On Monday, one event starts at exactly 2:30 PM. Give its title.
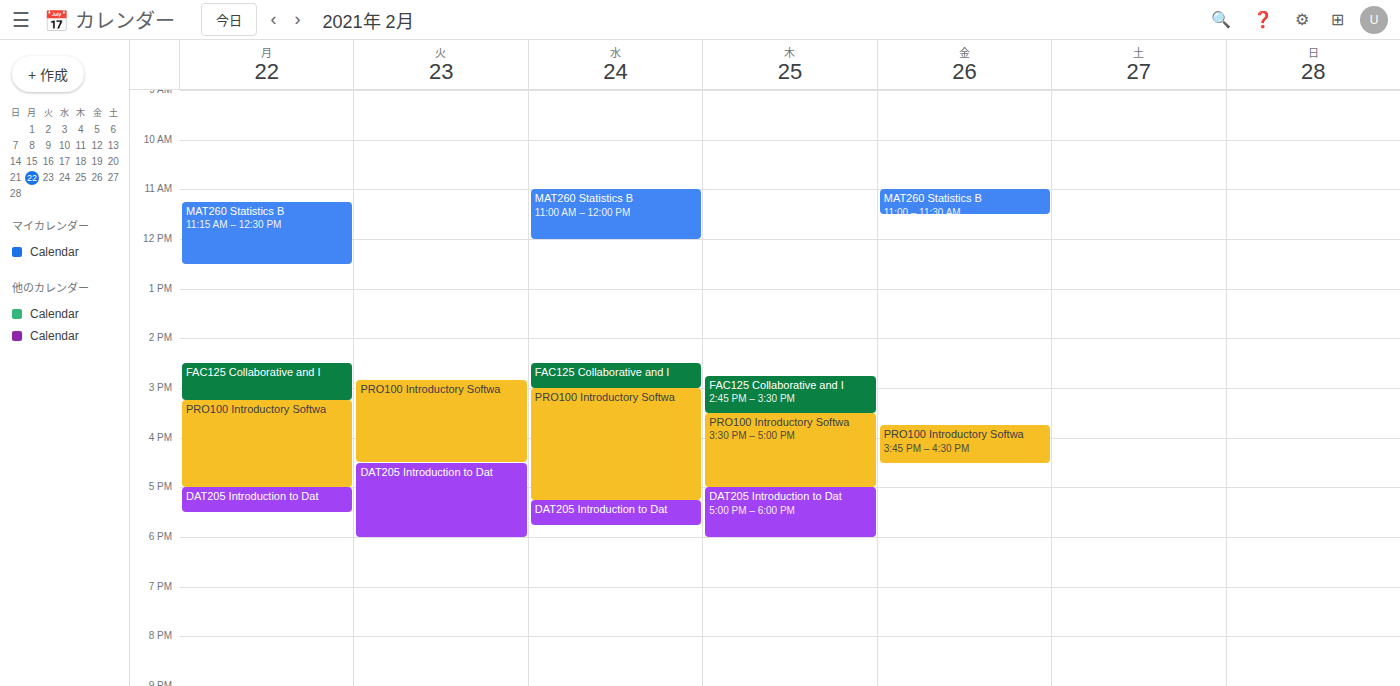
"FAC125 Collaborative and I"